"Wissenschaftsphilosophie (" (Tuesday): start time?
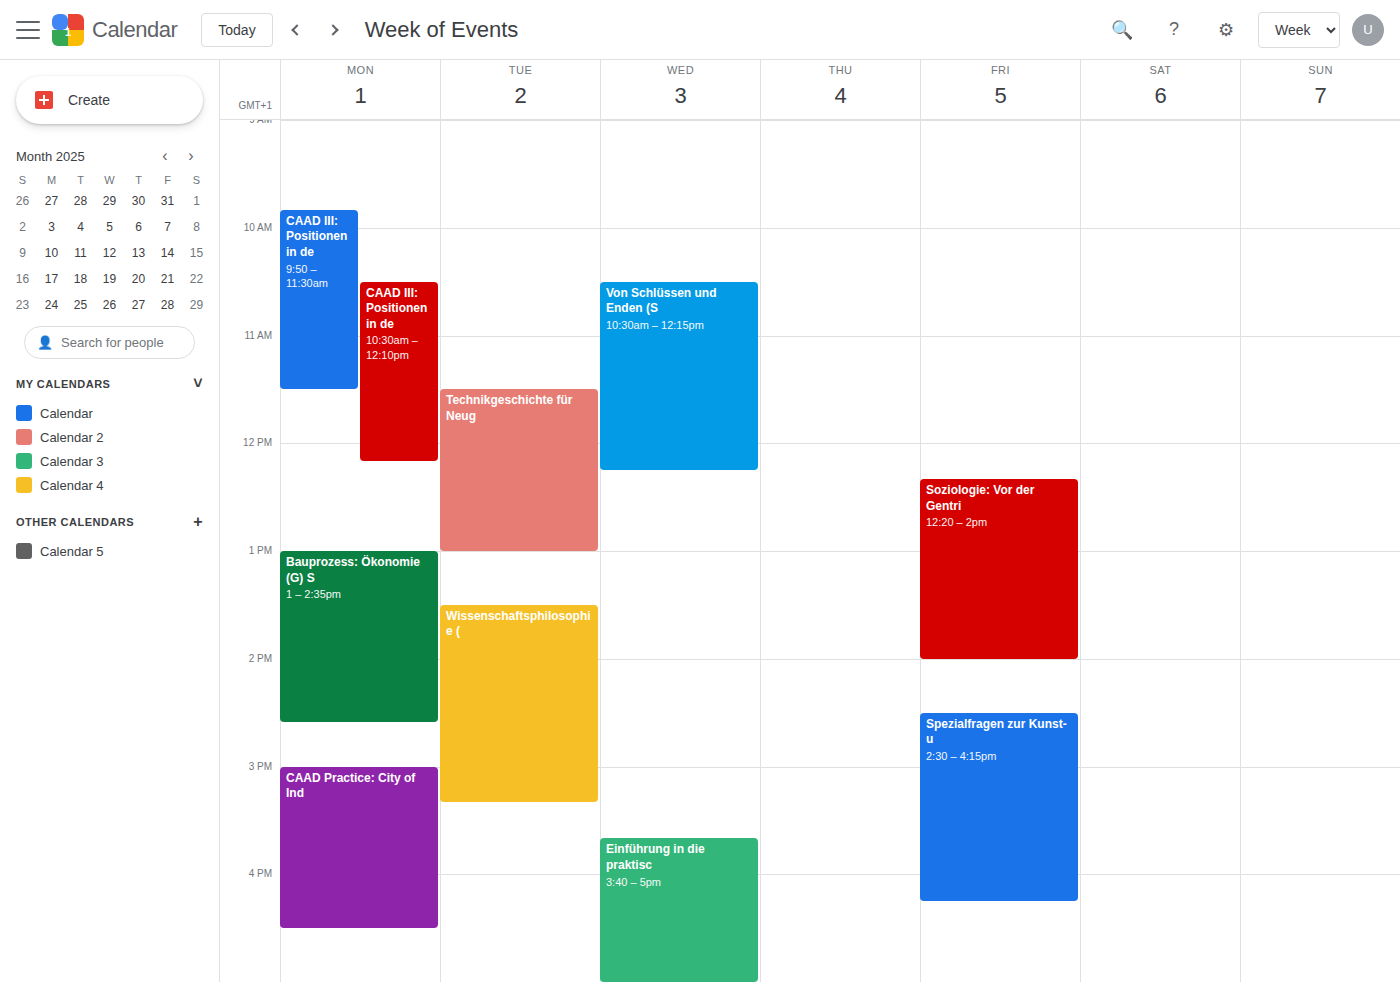
1:30 PM